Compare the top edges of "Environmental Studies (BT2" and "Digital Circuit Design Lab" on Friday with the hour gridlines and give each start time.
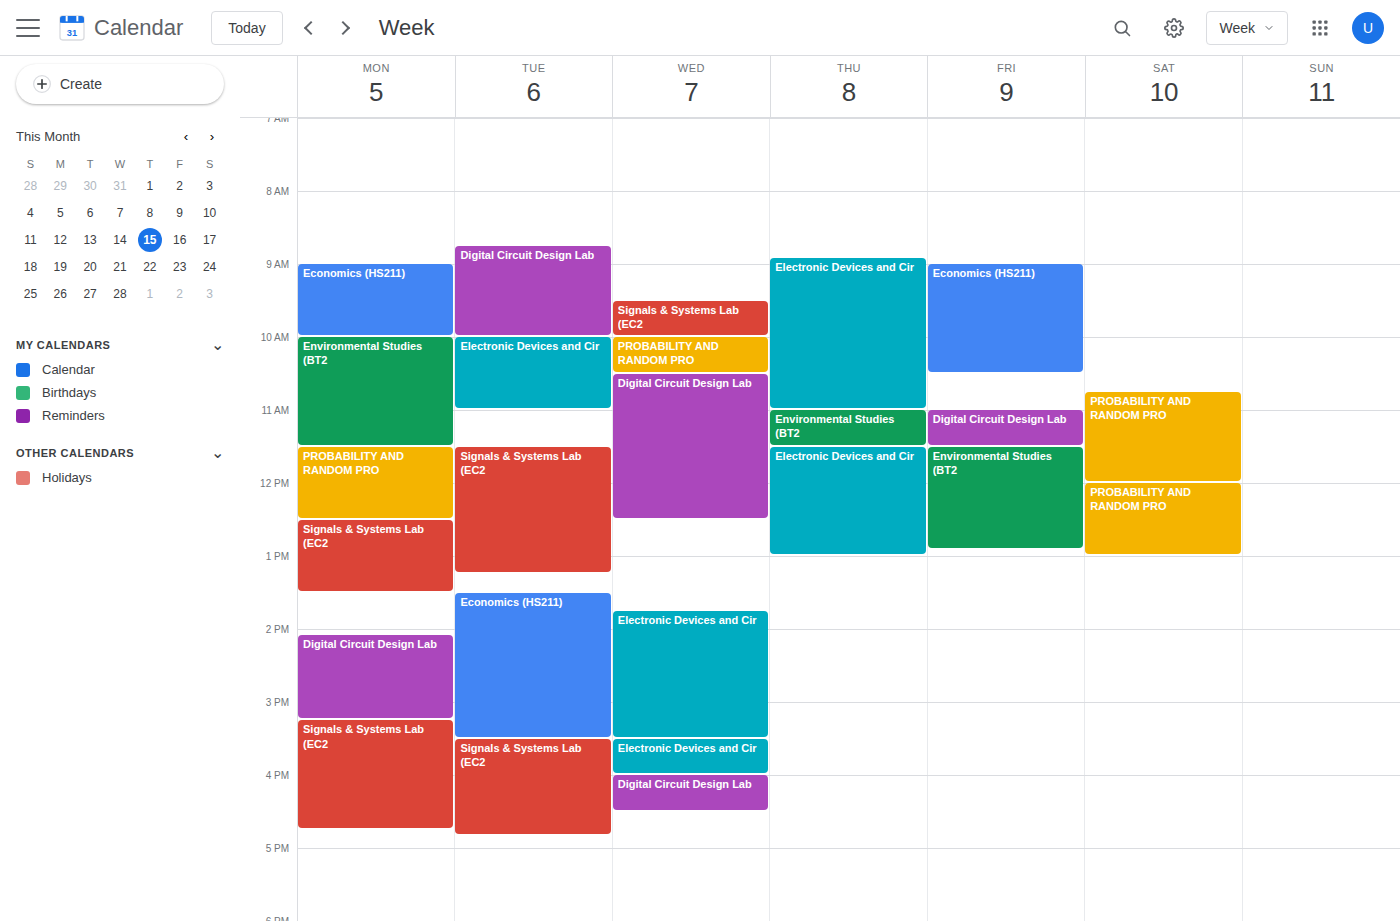
"Environmental Studies (BT2": 11:30 AM, halfway between the 11 AM and 12 PM lines. "Digital Circuit Design Lab": 11:00 AM, exactly on the 11 AM line.